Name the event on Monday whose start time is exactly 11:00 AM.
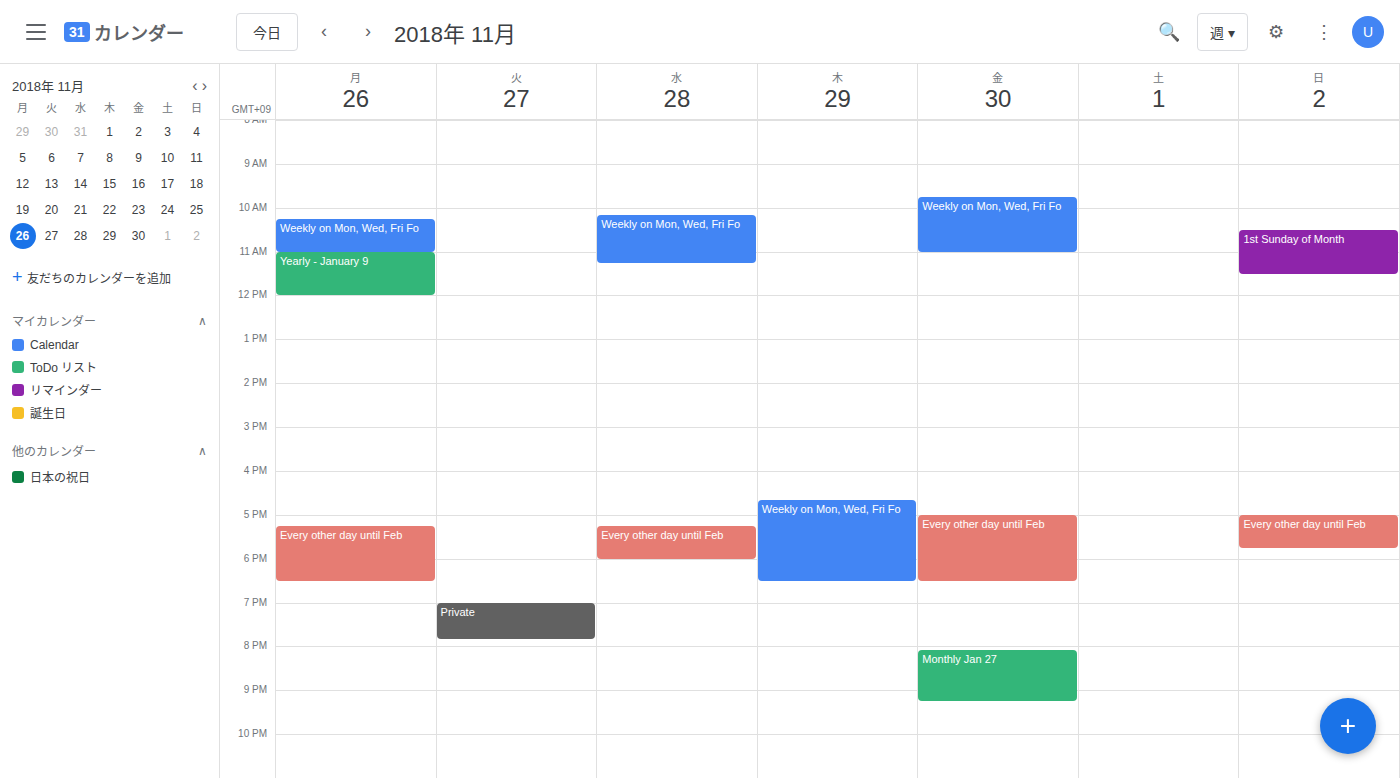
"Yearly - January 9"